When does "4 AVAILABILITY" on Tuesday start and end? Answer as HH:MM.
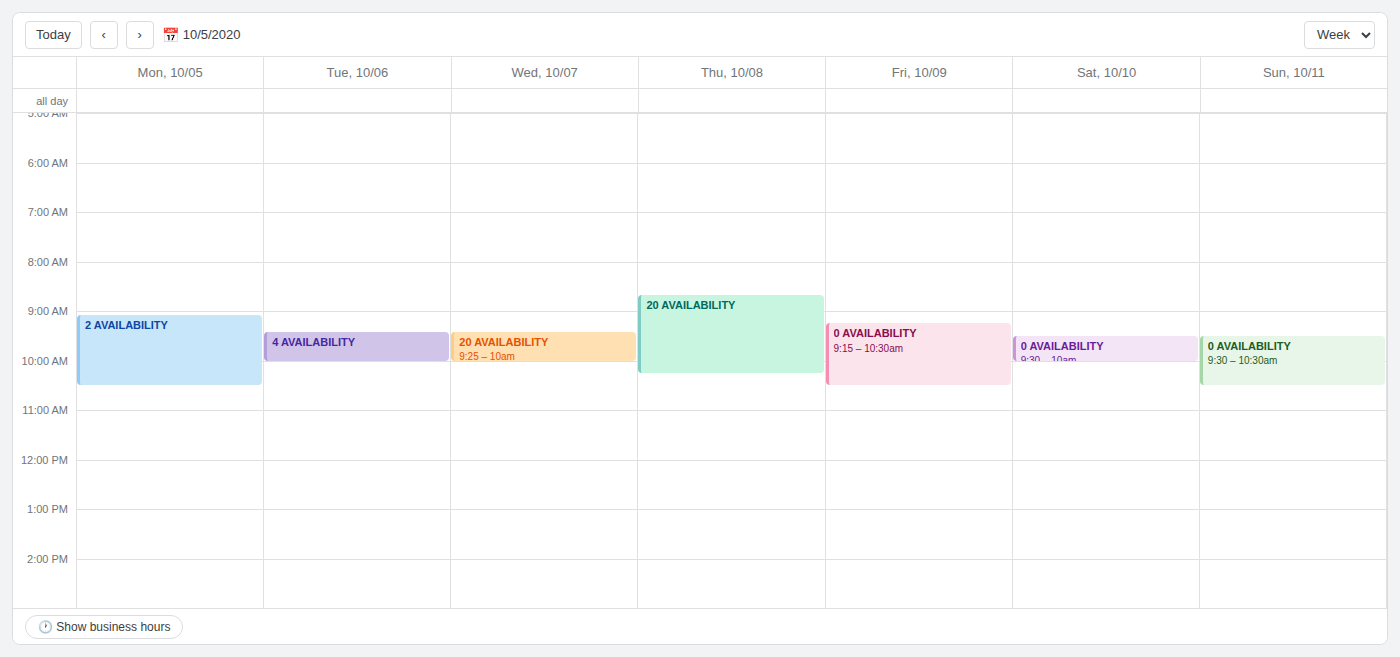
09:25 to 10:00